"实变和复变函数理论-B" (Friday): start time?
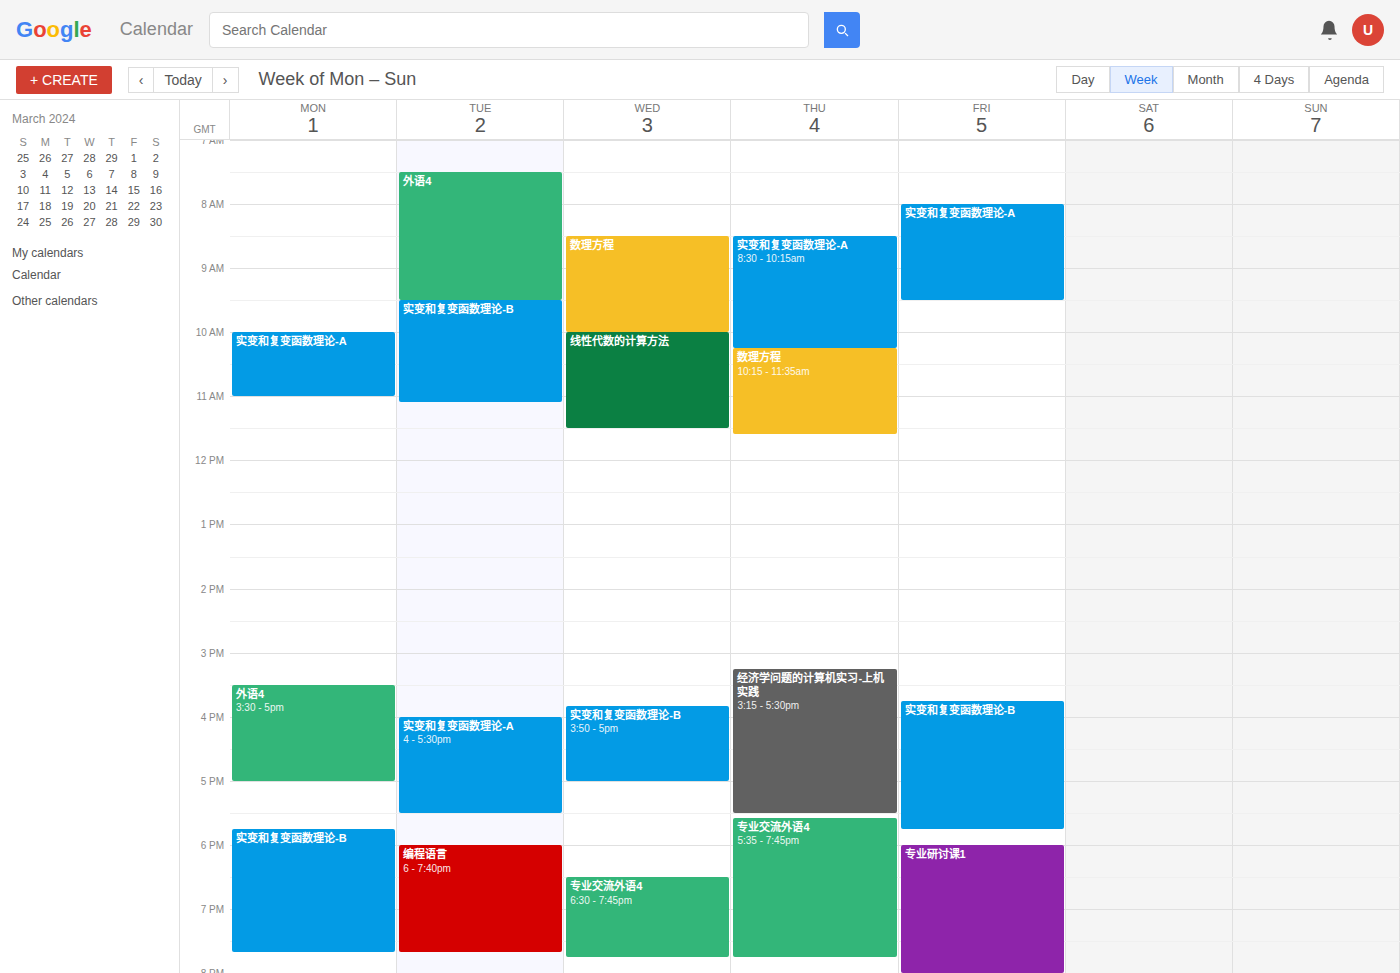
3:45 PM